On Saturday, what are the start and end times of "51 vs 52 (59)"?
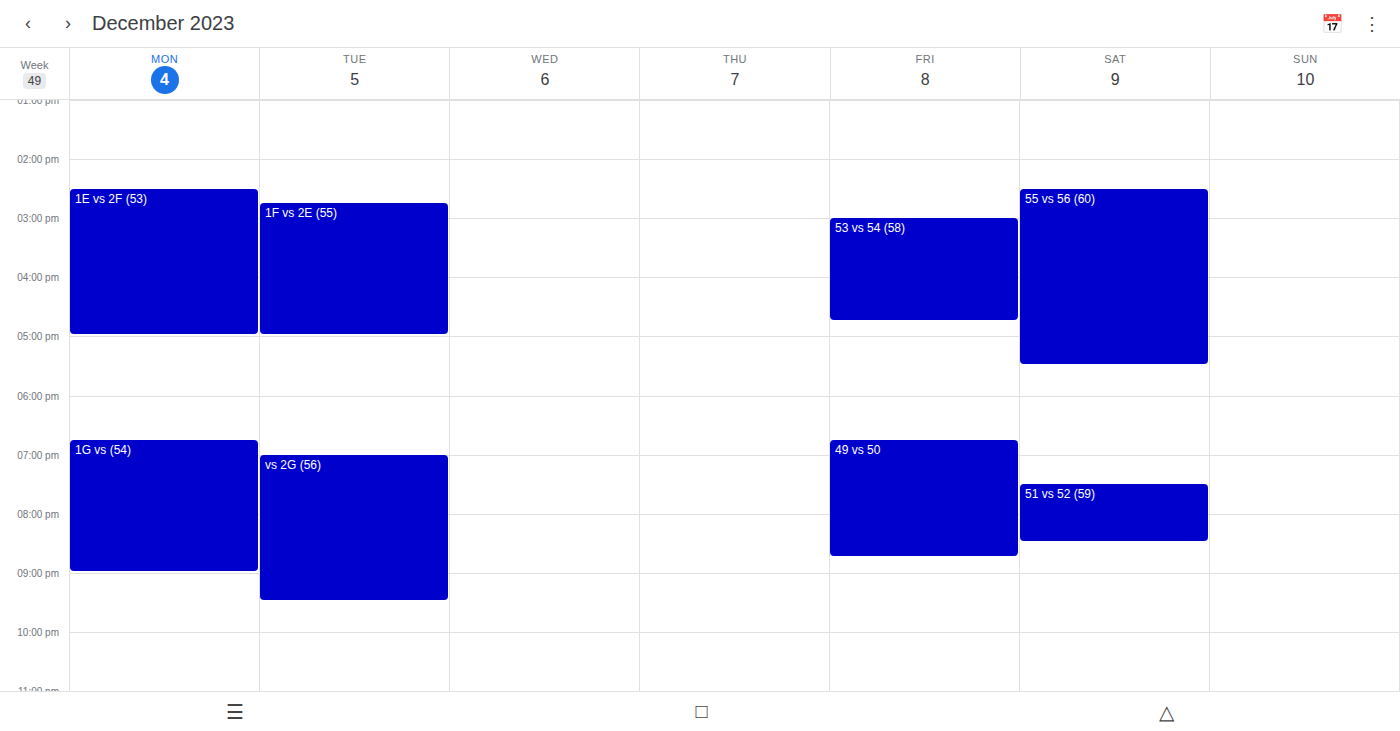
7:30 PM to 8:30 PM